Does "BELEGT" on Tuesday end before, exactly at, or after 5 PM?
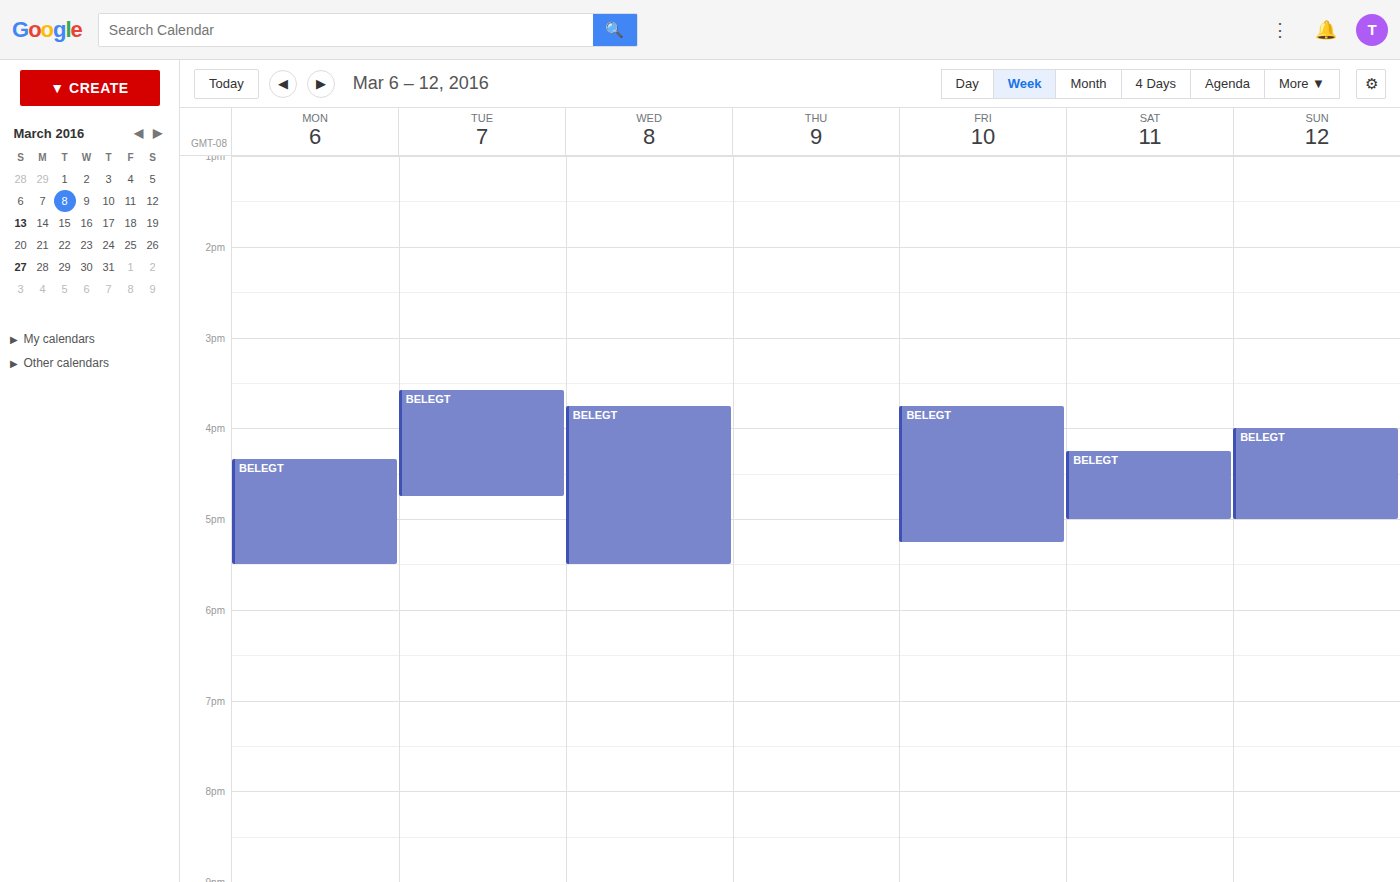
4:45 PM -- before 5 PM, 15 minutes above the 5 PM line.